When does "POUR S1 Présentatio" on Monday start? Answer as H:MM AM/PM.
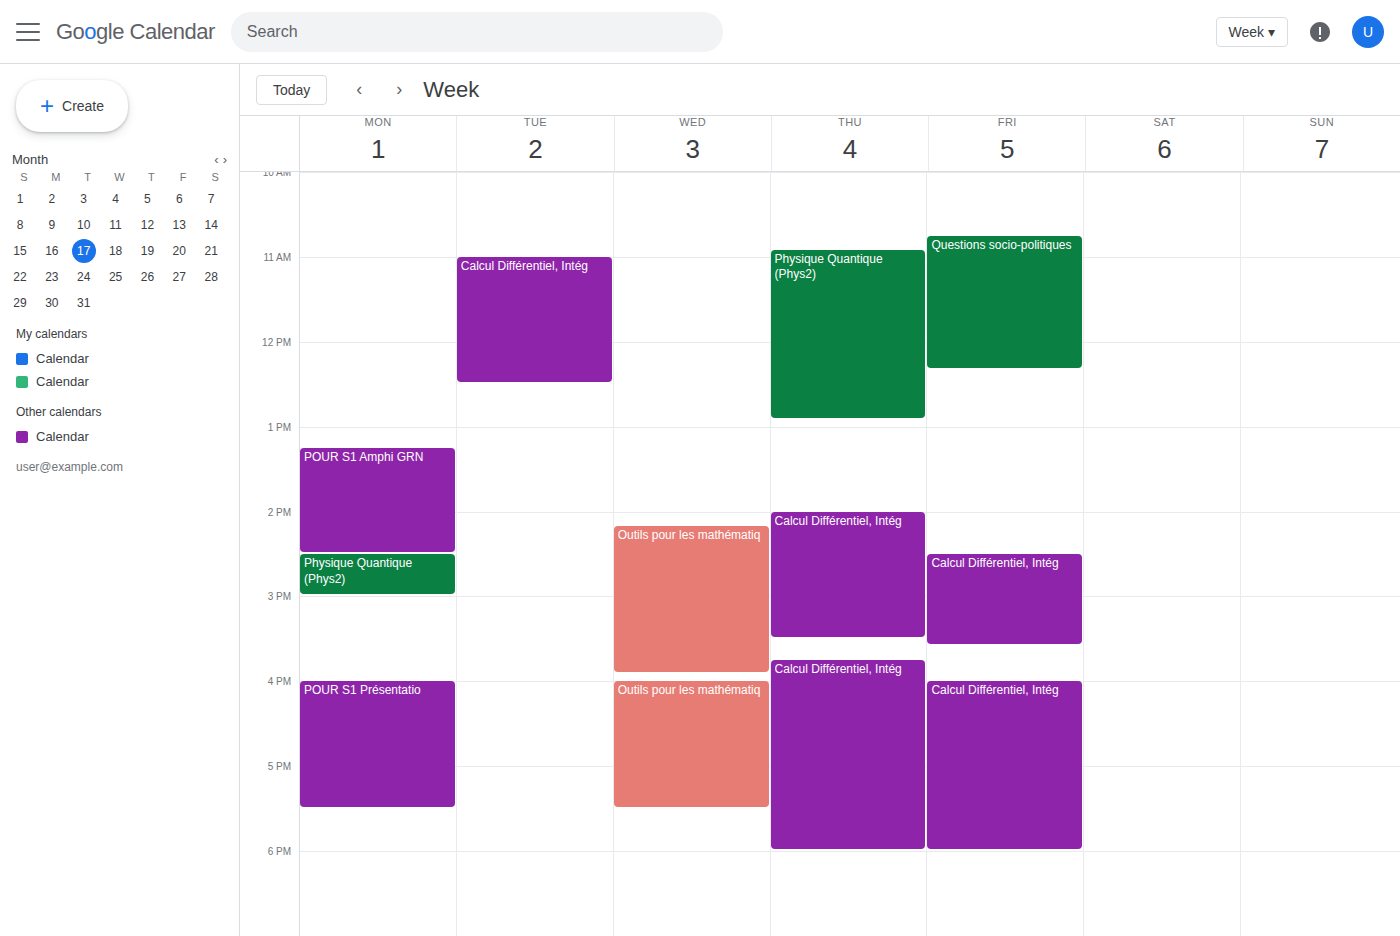
4:00 PM